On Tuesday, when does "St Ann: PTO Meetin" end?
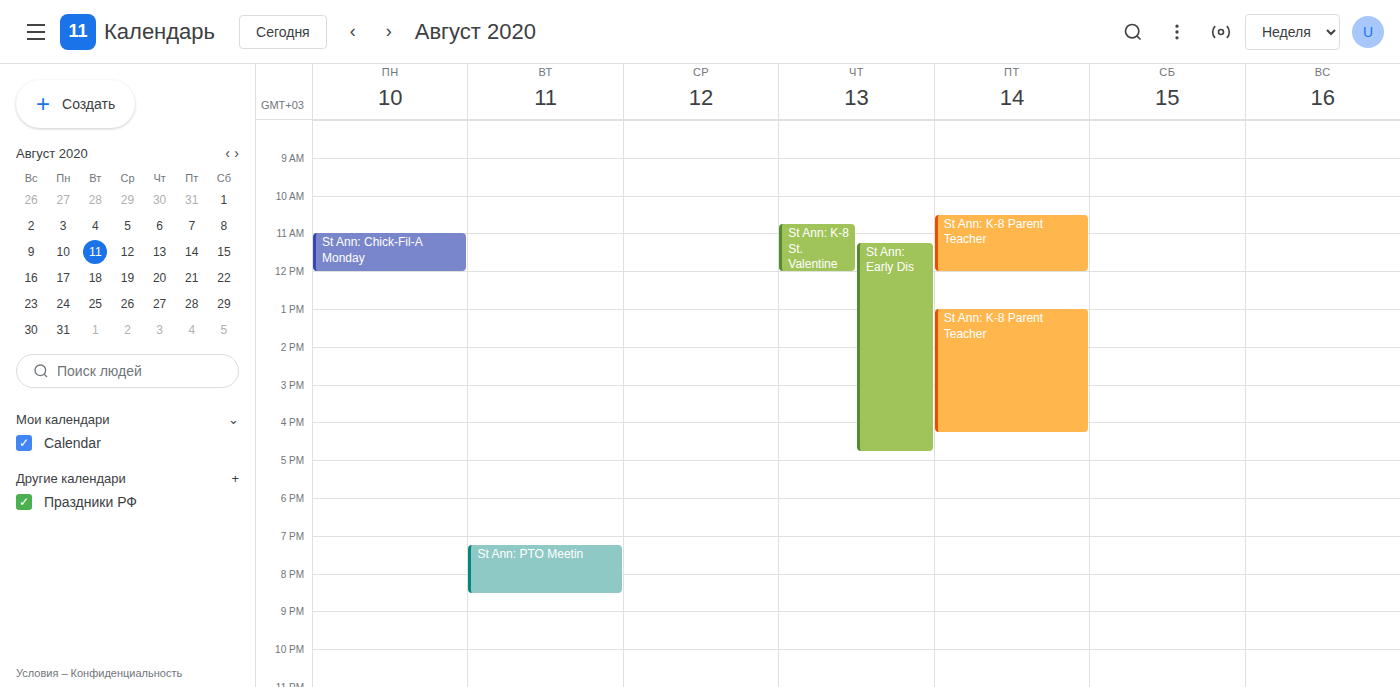
8:30 PM